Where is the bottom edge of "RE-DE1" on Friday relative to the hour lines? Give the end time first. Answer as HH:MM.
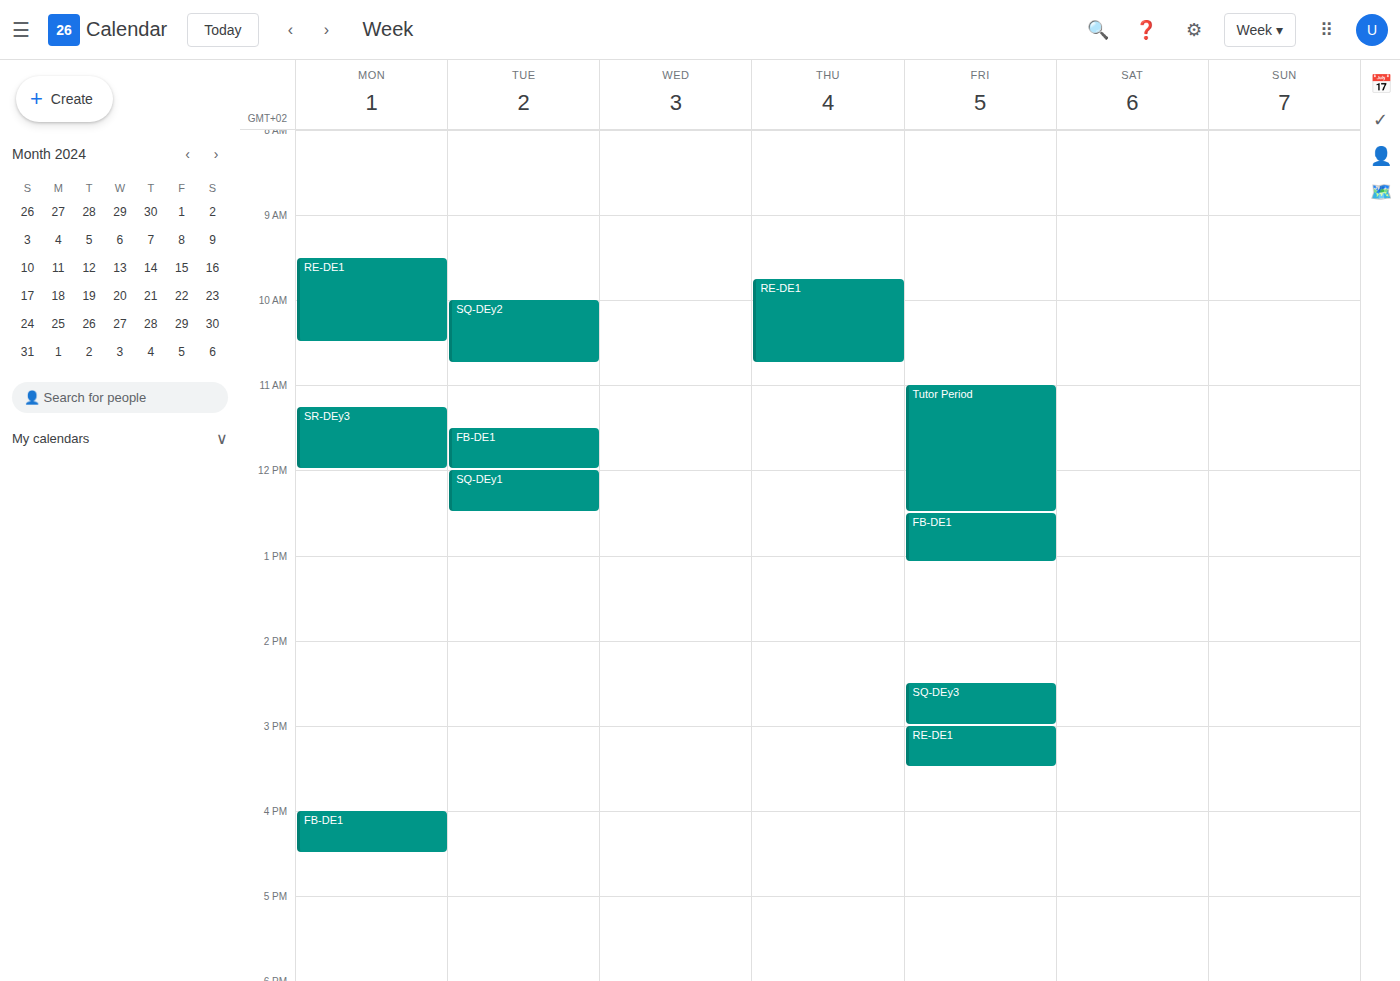
15:30 -- halfway between the 15:00 and 16:00 lines.